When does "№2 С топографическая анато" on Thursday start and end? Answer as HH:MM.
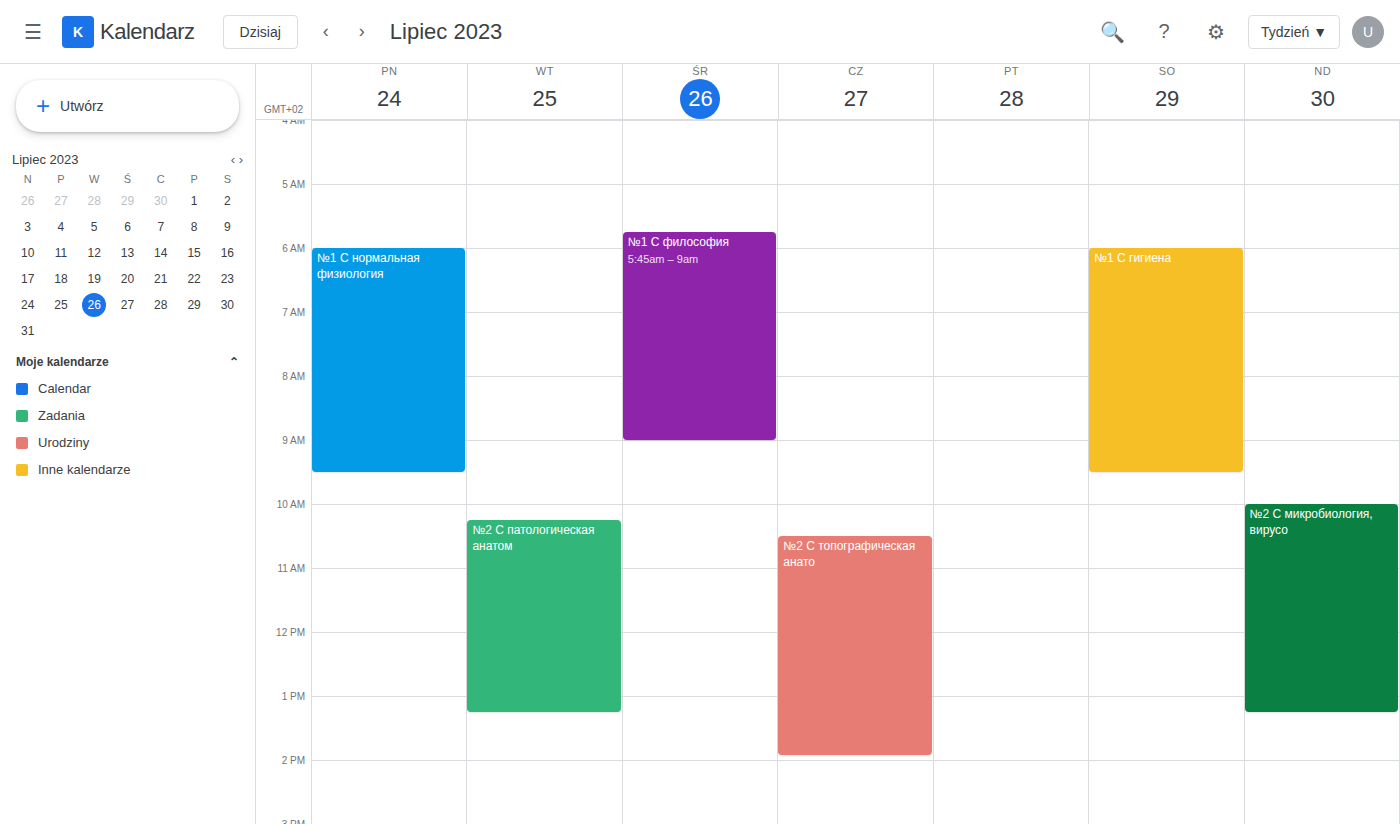
10:30 to 13:55